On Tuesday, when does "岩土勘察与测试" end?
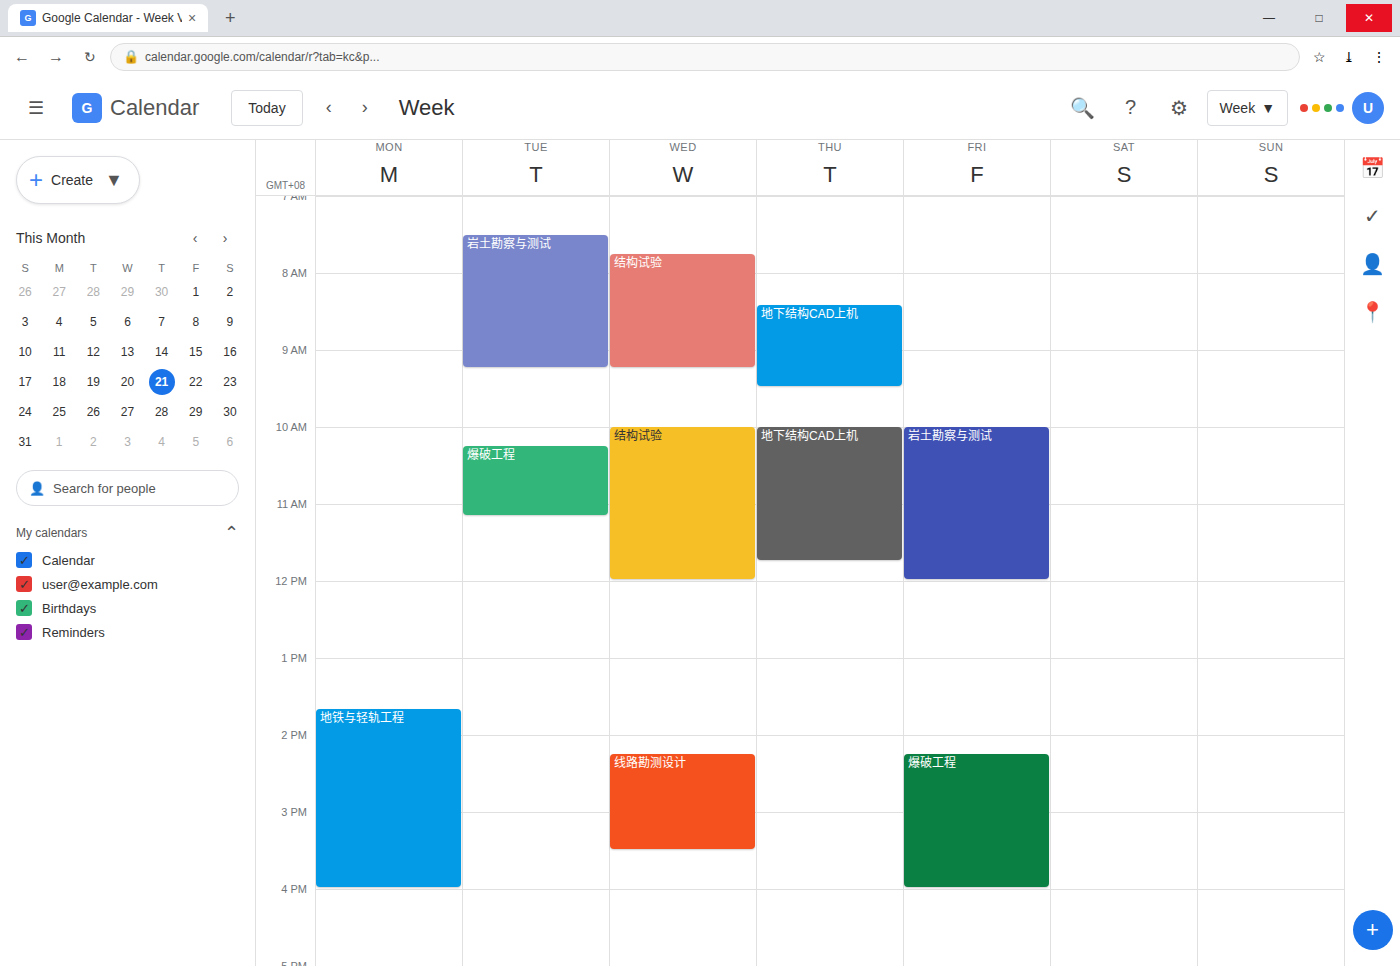
9:15 AM